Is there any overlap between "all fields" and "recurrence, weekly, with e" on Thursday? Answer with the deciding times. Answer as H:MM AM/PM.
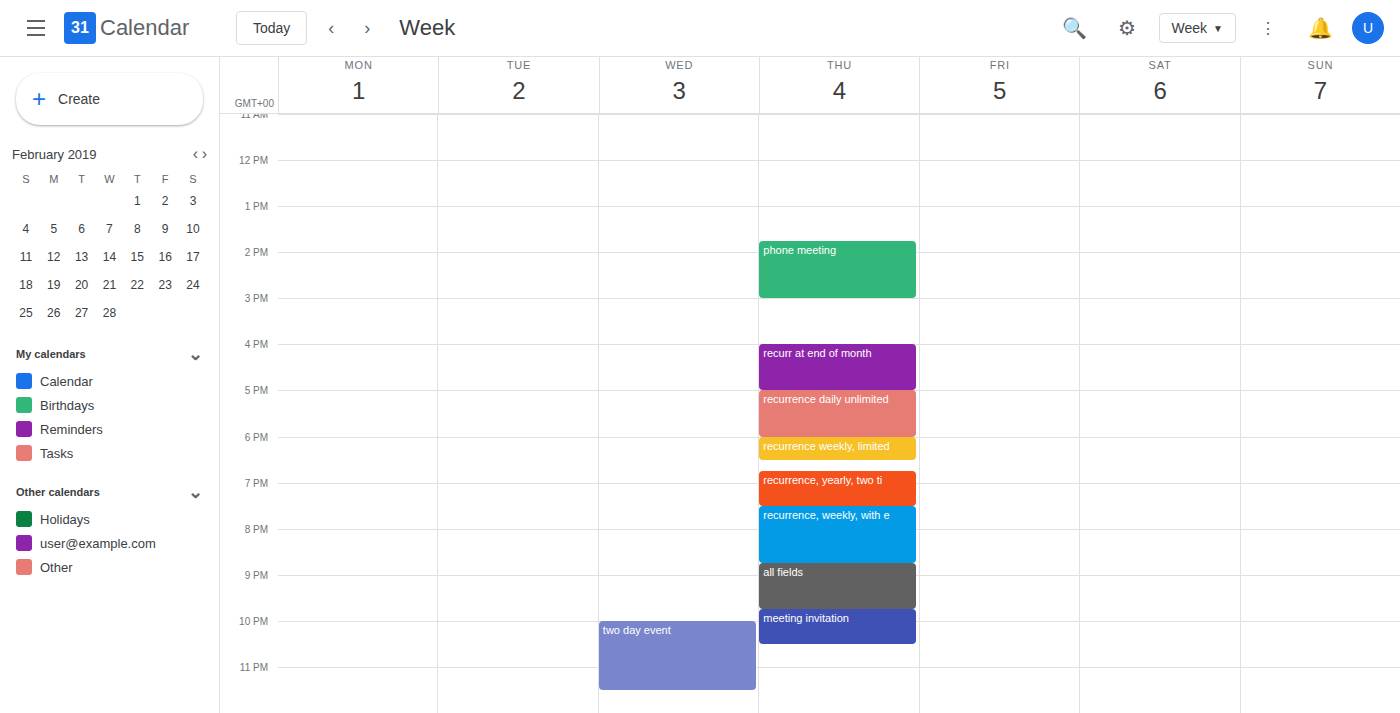
"recurrence, weekly, with e" ends at 8:45 PM, exactly when "all fields" starts -- they touch but do not overlap.